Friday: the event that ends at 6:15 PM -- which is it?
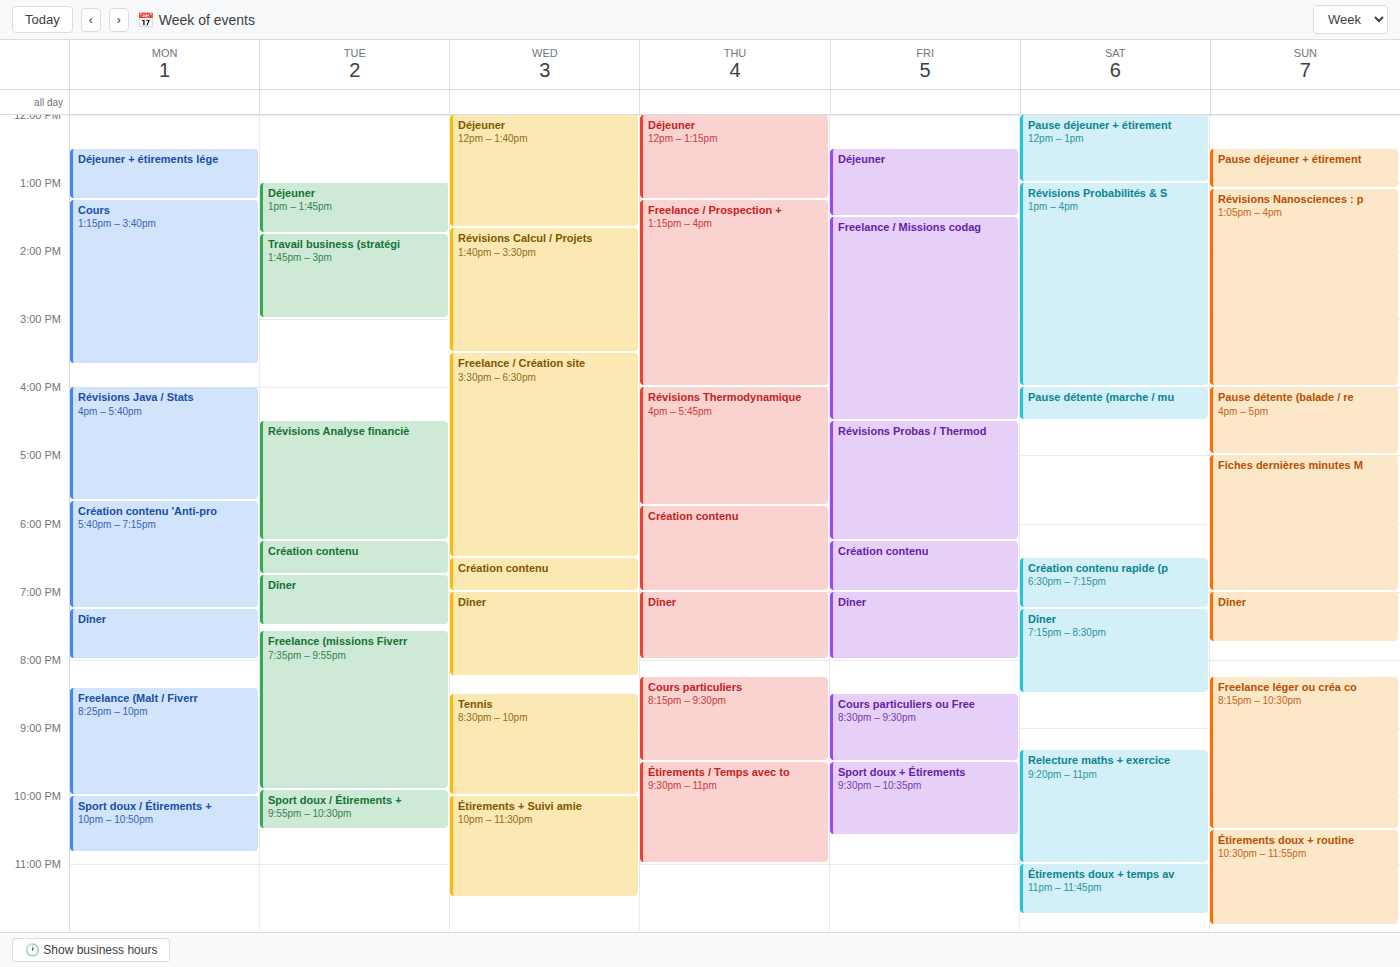
"Révisions Probas / Thermod"